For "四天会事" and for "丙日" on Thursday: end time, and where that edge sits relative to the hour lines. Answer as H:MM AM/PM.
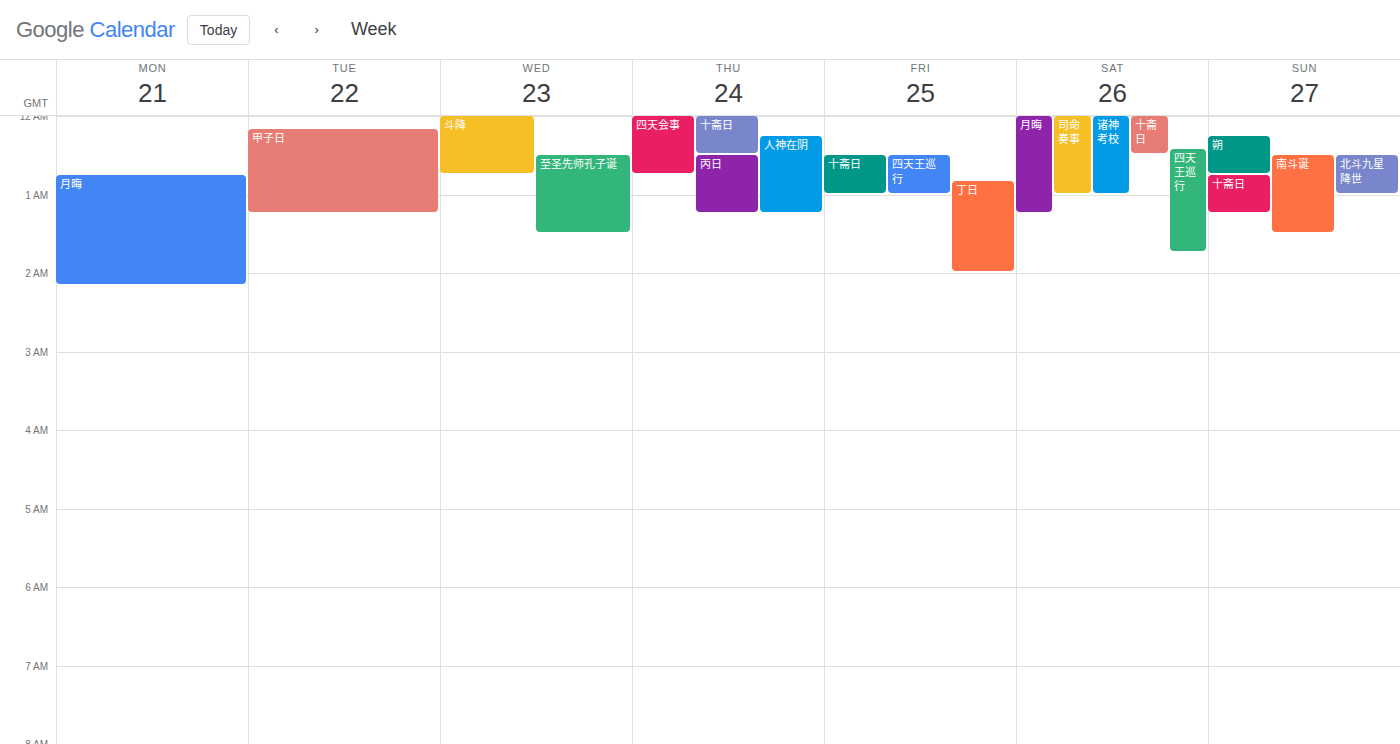
"四天会事": 12:45 AM, neither: three quarters of the way from the 12 AM line to the 1 AM line. "丙日": 1:15 AM, neither: a quarter of the way from the 1 AM line to the 2 AM line.